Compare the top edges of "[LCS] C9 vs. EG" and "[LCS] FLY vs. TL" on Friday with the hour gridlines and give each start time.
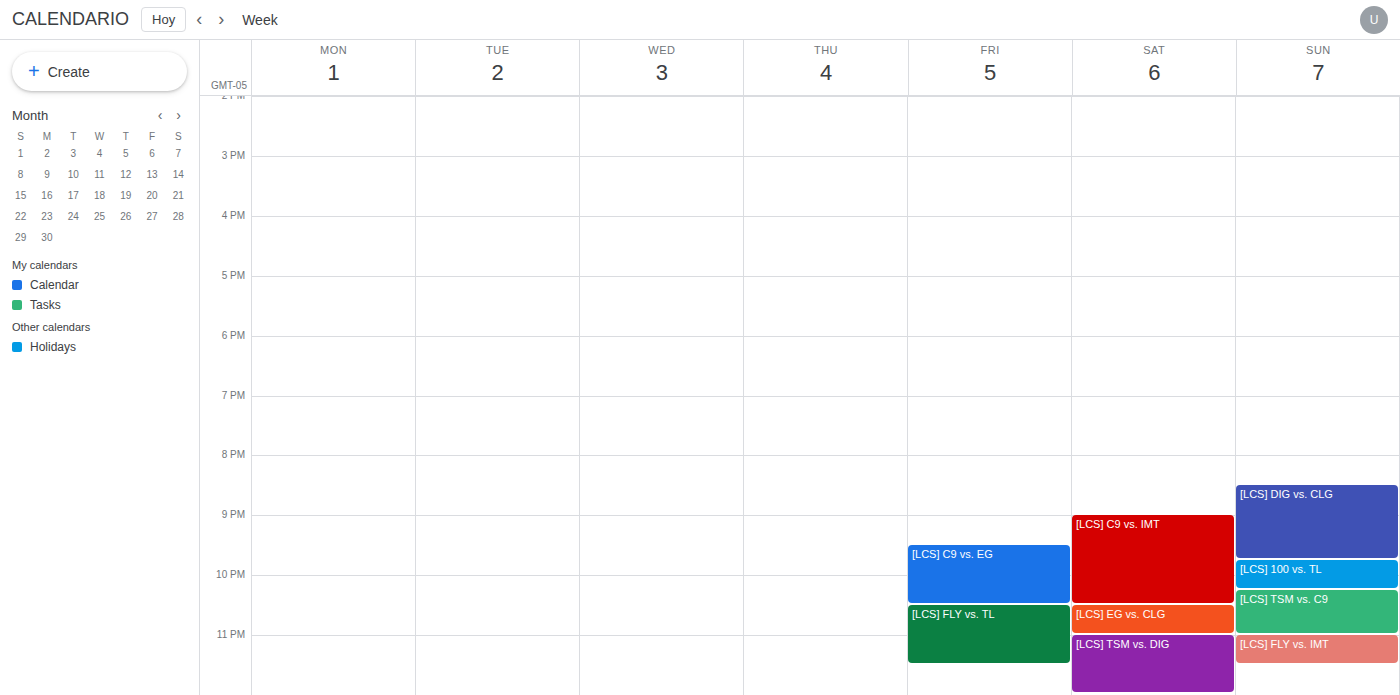
"[LCS] C9 vs. EG": 21:30, halfway between the 21:00 and 22:00 lines. "[LCS] FLY vs. TL": 22:30, halfway between the 22:00 and 23:00 lines.